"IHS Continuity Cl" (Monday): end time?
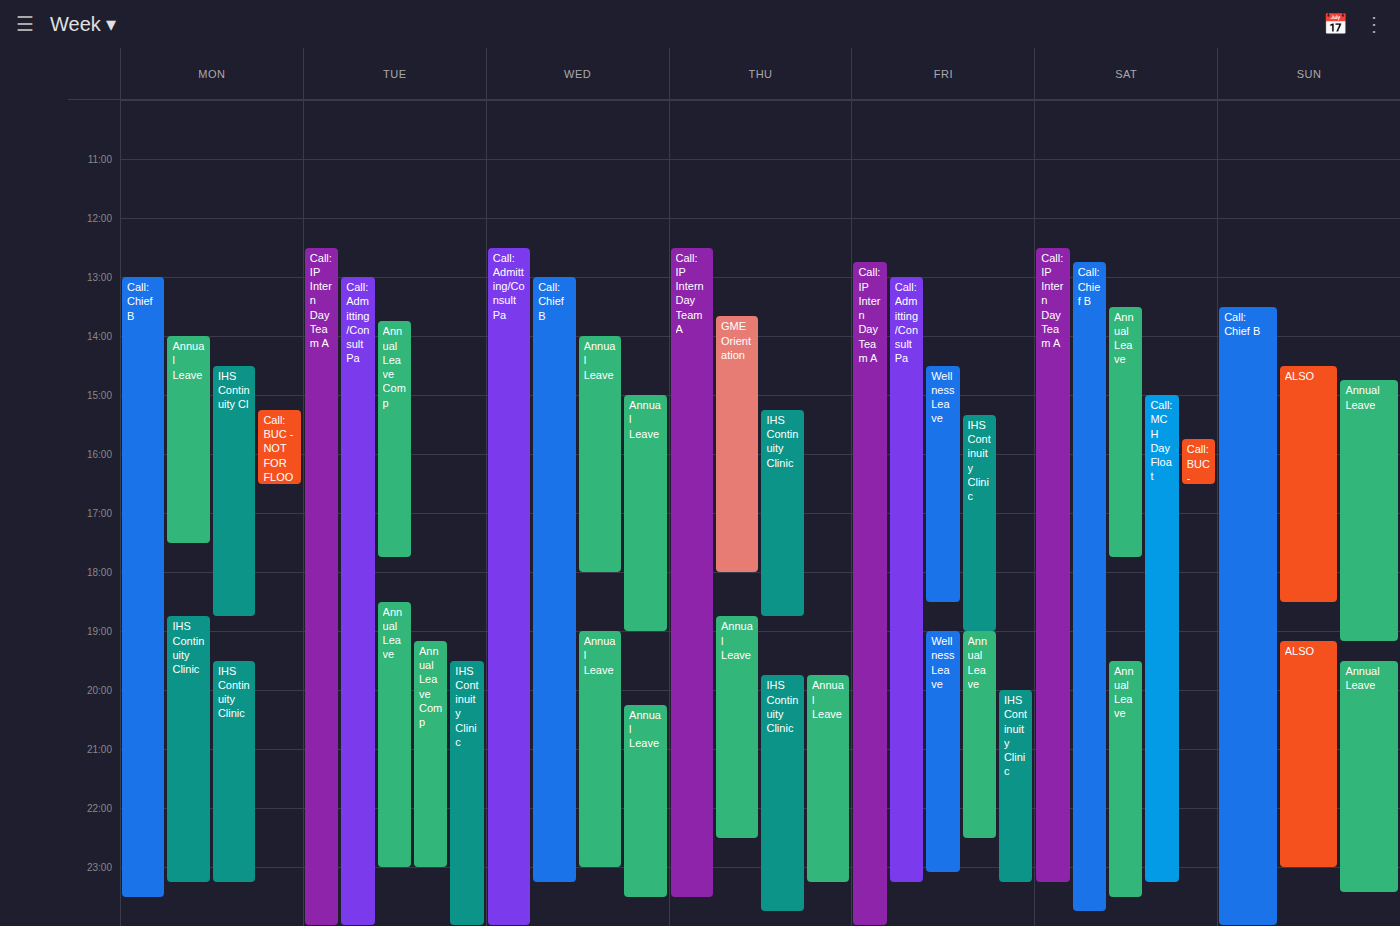
6:45 PM